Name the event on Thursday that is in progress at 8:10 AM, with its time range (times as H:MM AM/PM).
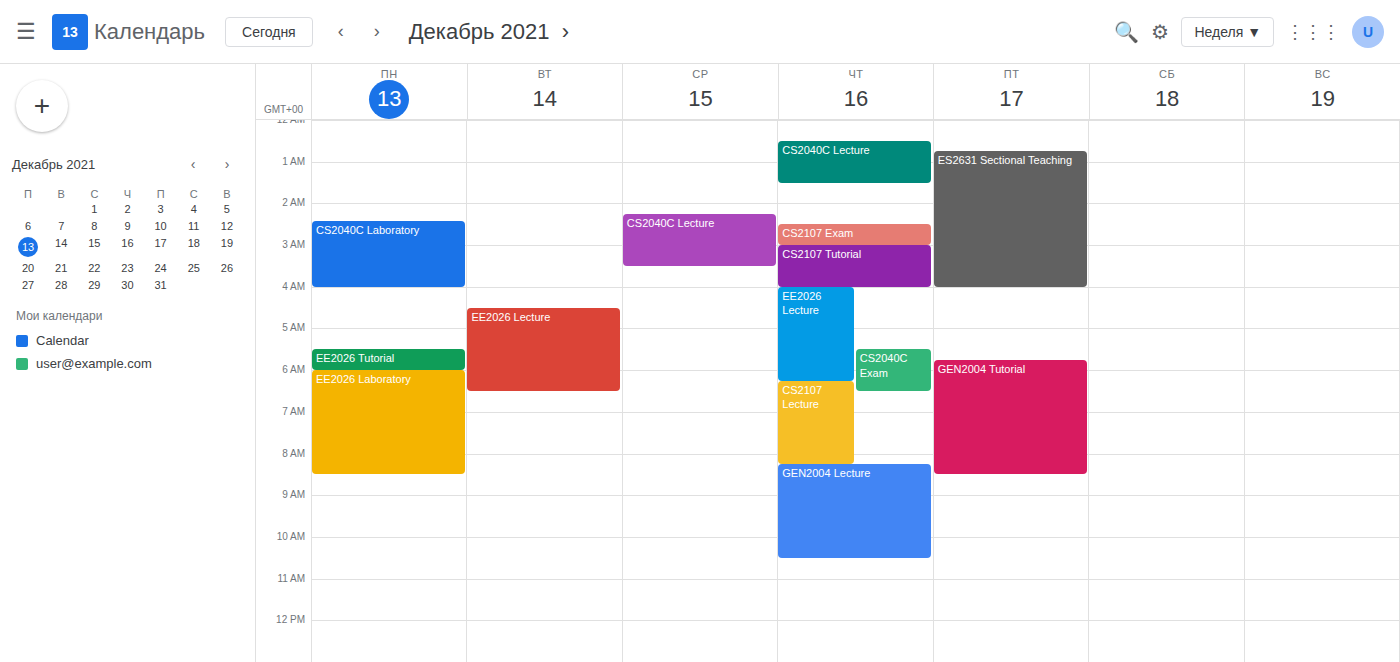
"CS2107 Lecture", 6:15 AM to 8:15 AM